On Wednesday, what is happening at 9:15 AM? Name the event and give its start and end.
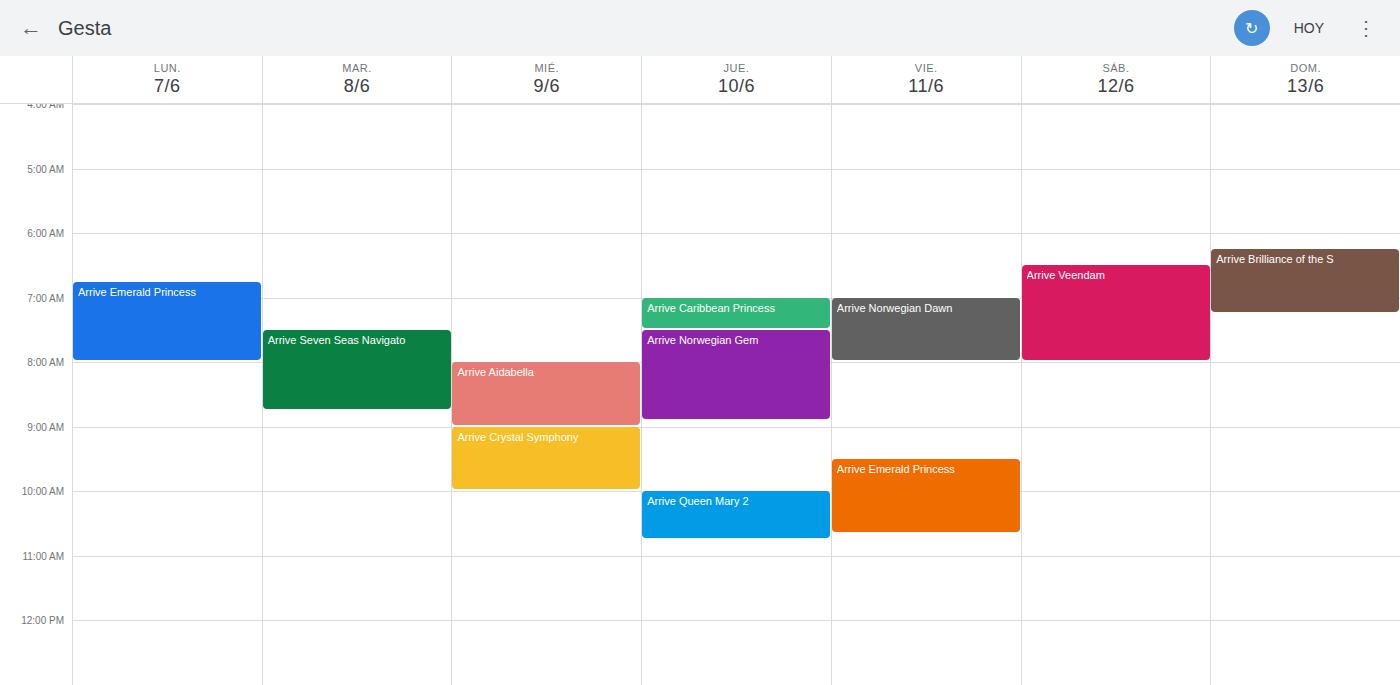
"Arrive Crystal Symphony", 9:00 AM to 10:00 AM